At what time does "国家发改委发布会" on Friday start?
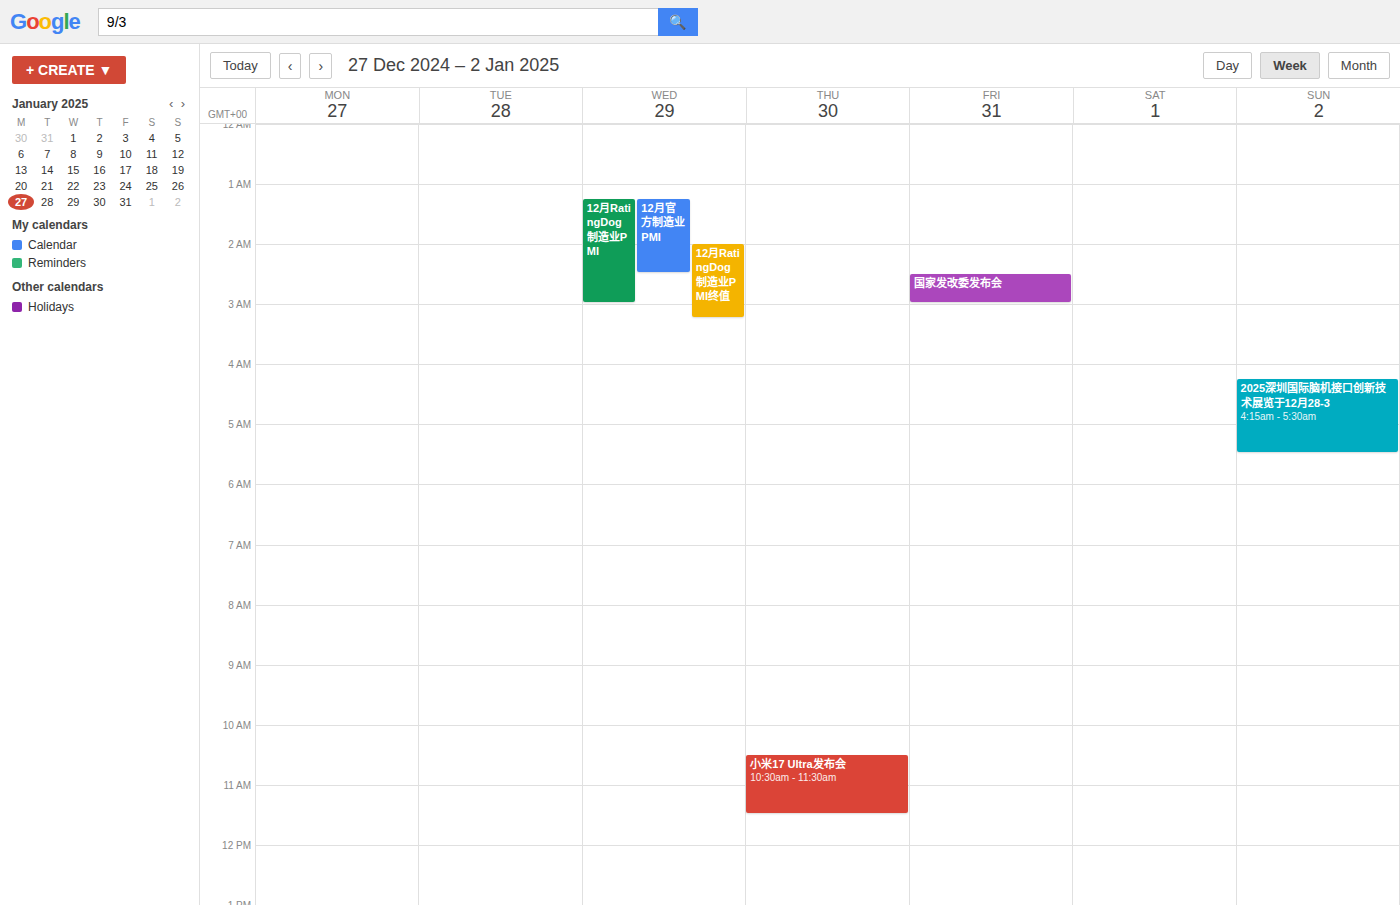
2:30 AM